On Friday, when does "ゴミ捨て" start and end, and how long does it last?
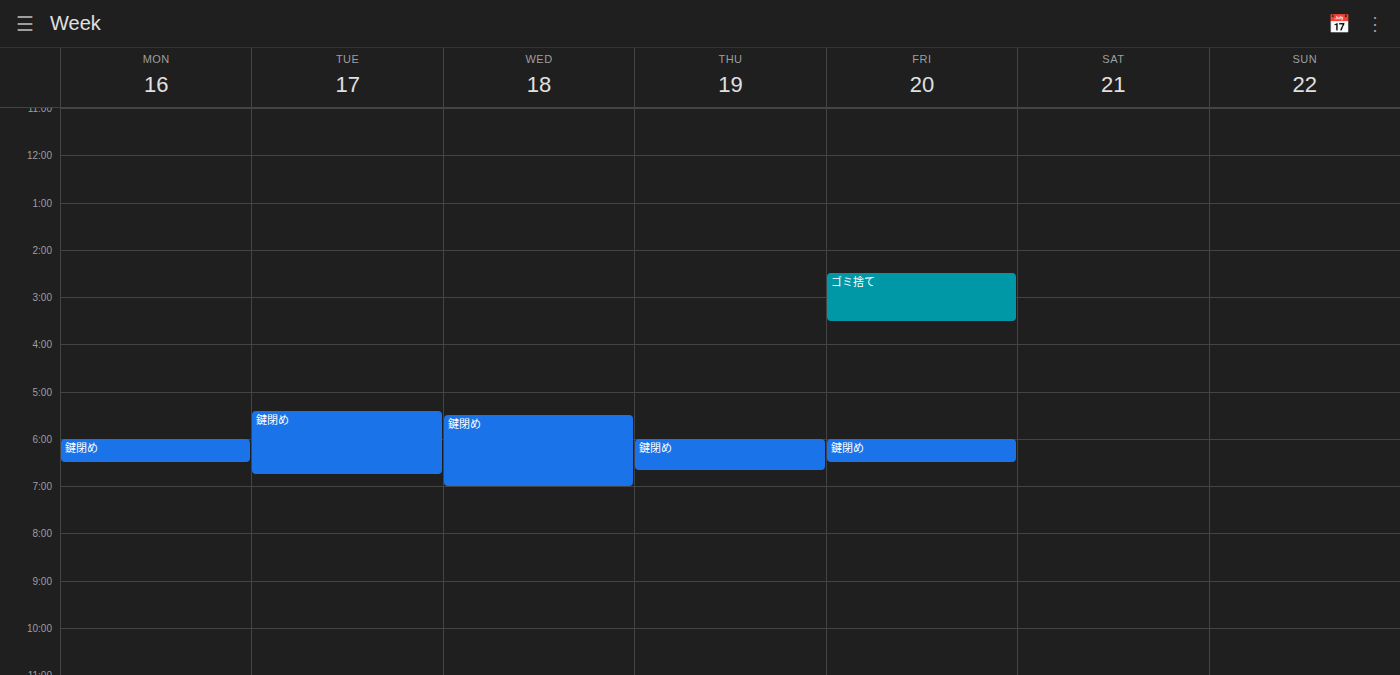
14:30 to 15:30, 1 hour